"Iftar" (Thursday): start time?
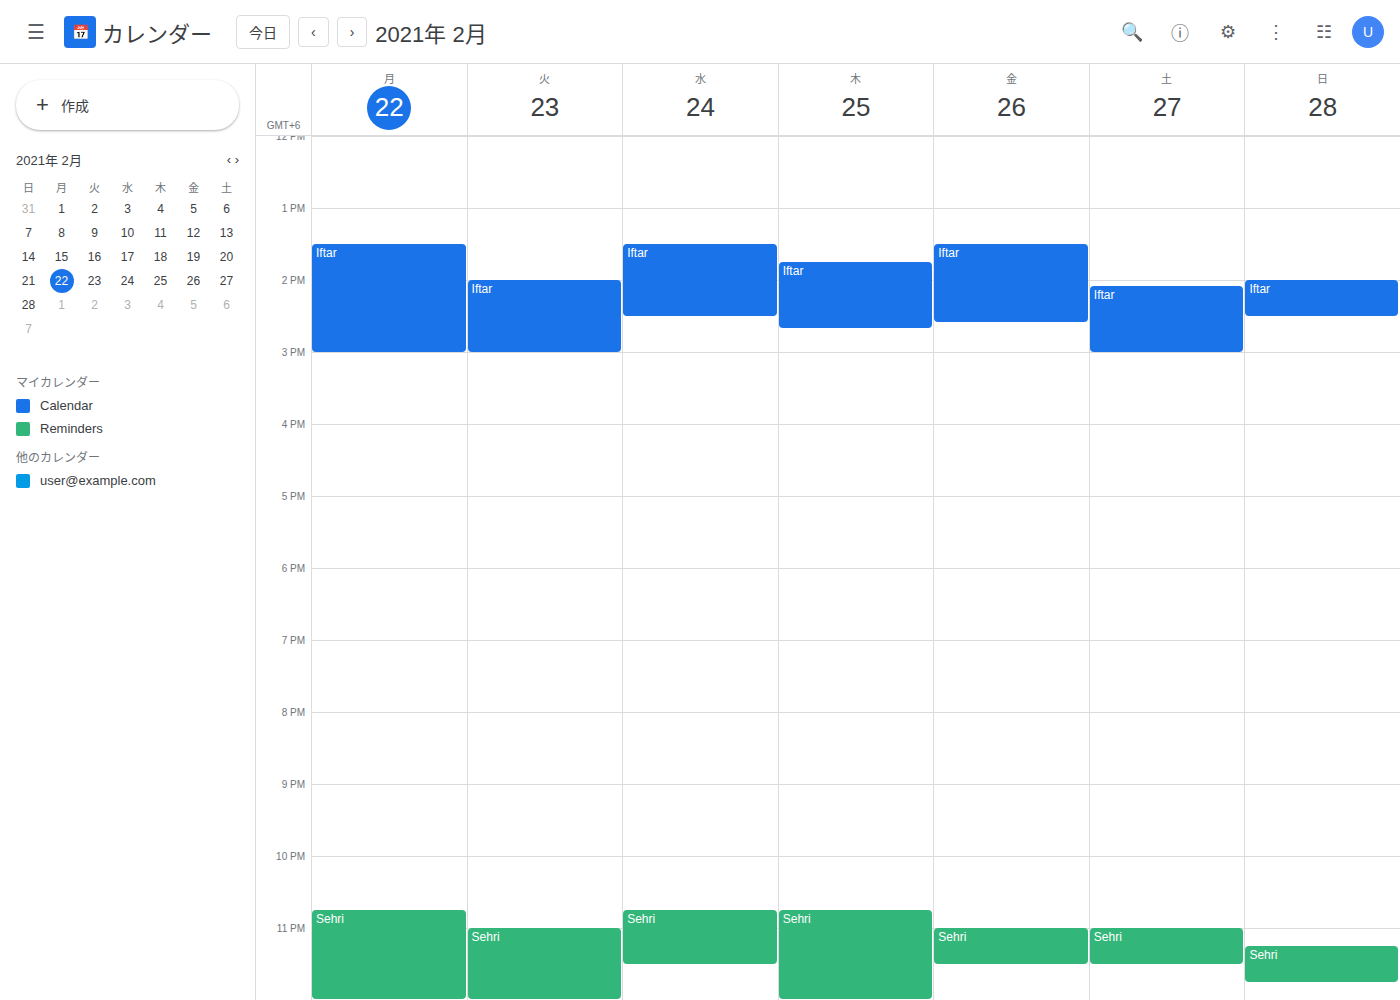
1:45 PM